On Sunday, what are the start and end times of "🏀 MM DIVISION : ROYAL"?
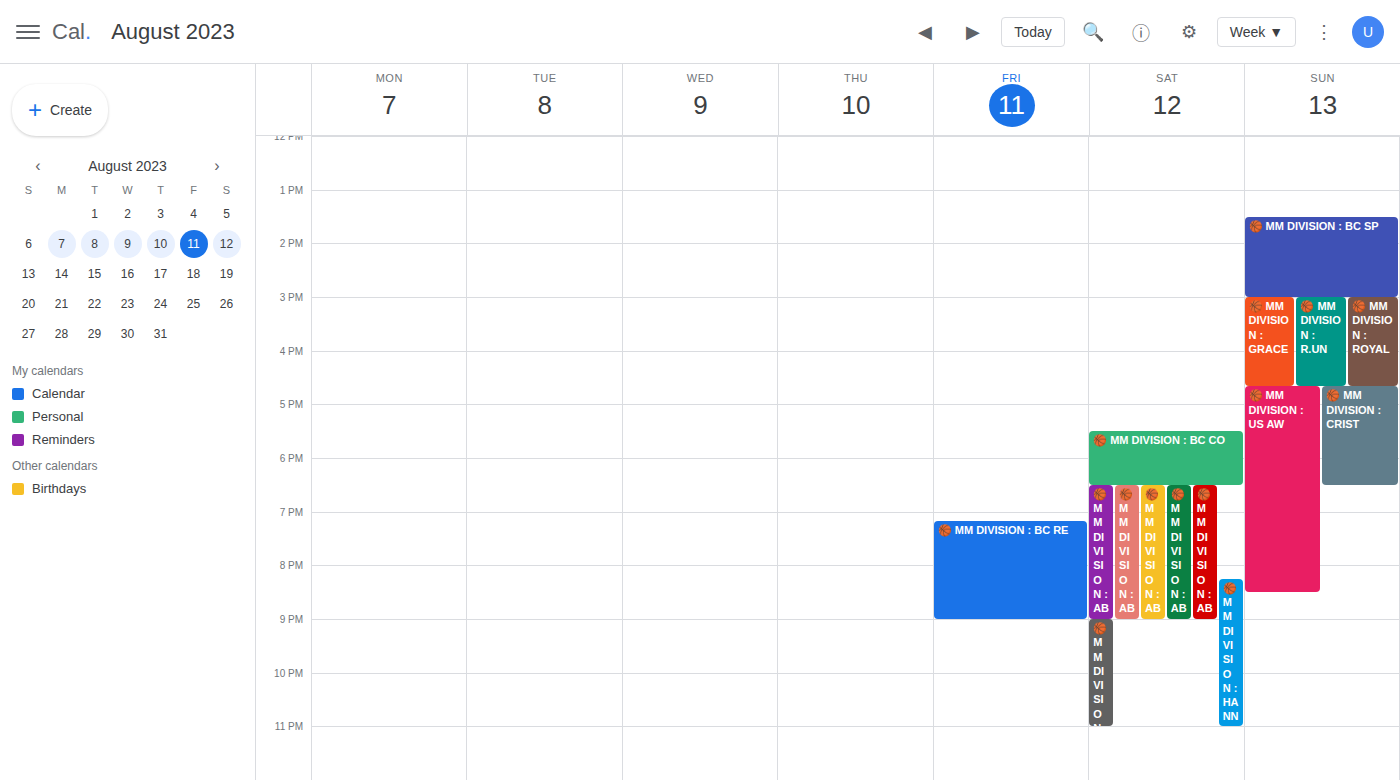
3:00 PM to 4:40 PM